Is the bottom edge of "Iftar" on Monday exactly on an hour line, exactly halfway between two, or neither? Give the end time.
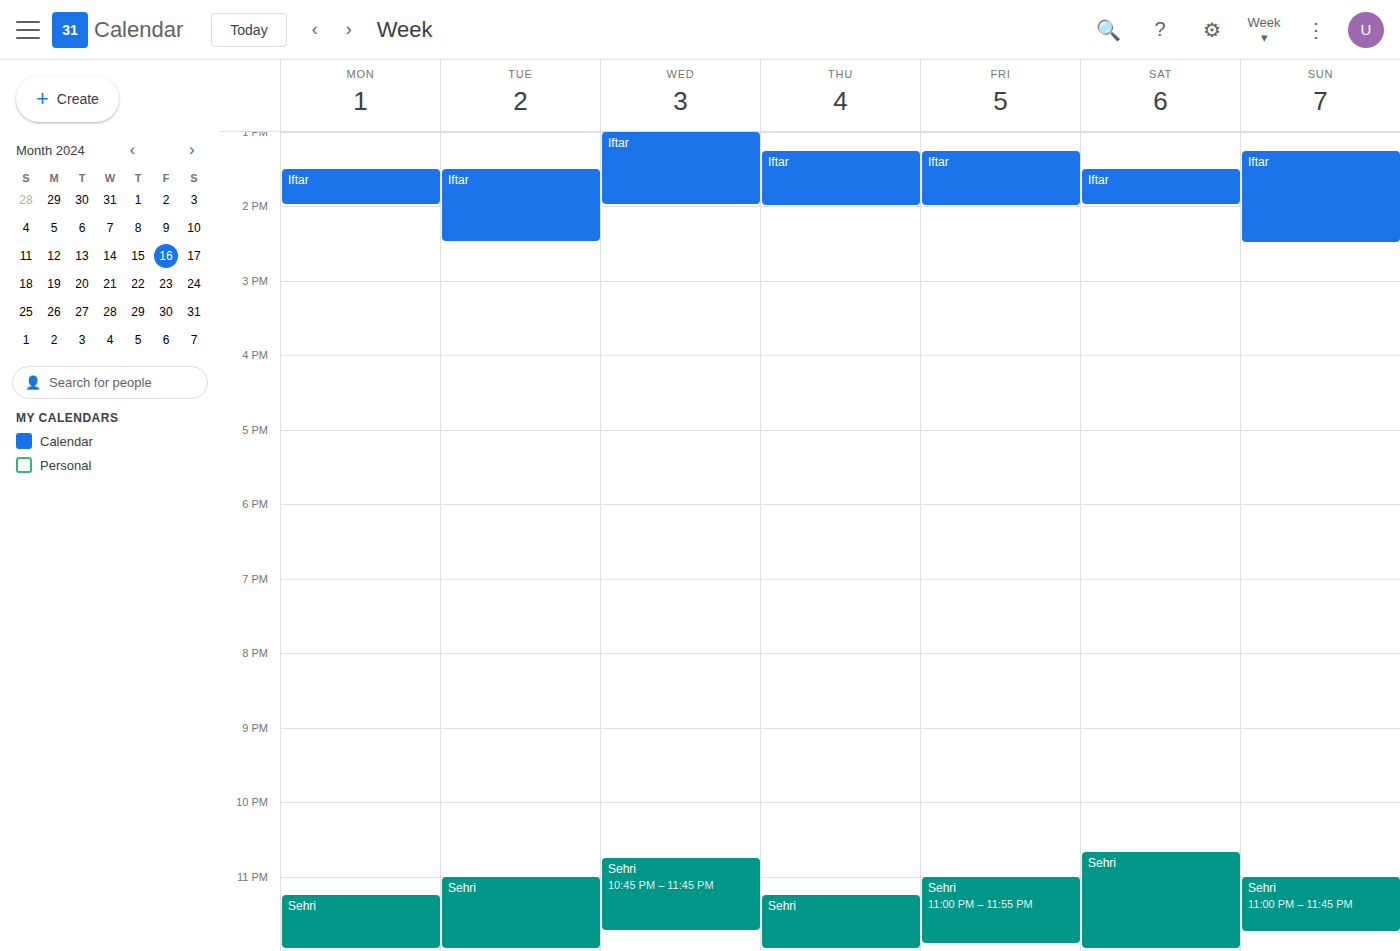
2:00 PM -- exactly on the 2 PM line.